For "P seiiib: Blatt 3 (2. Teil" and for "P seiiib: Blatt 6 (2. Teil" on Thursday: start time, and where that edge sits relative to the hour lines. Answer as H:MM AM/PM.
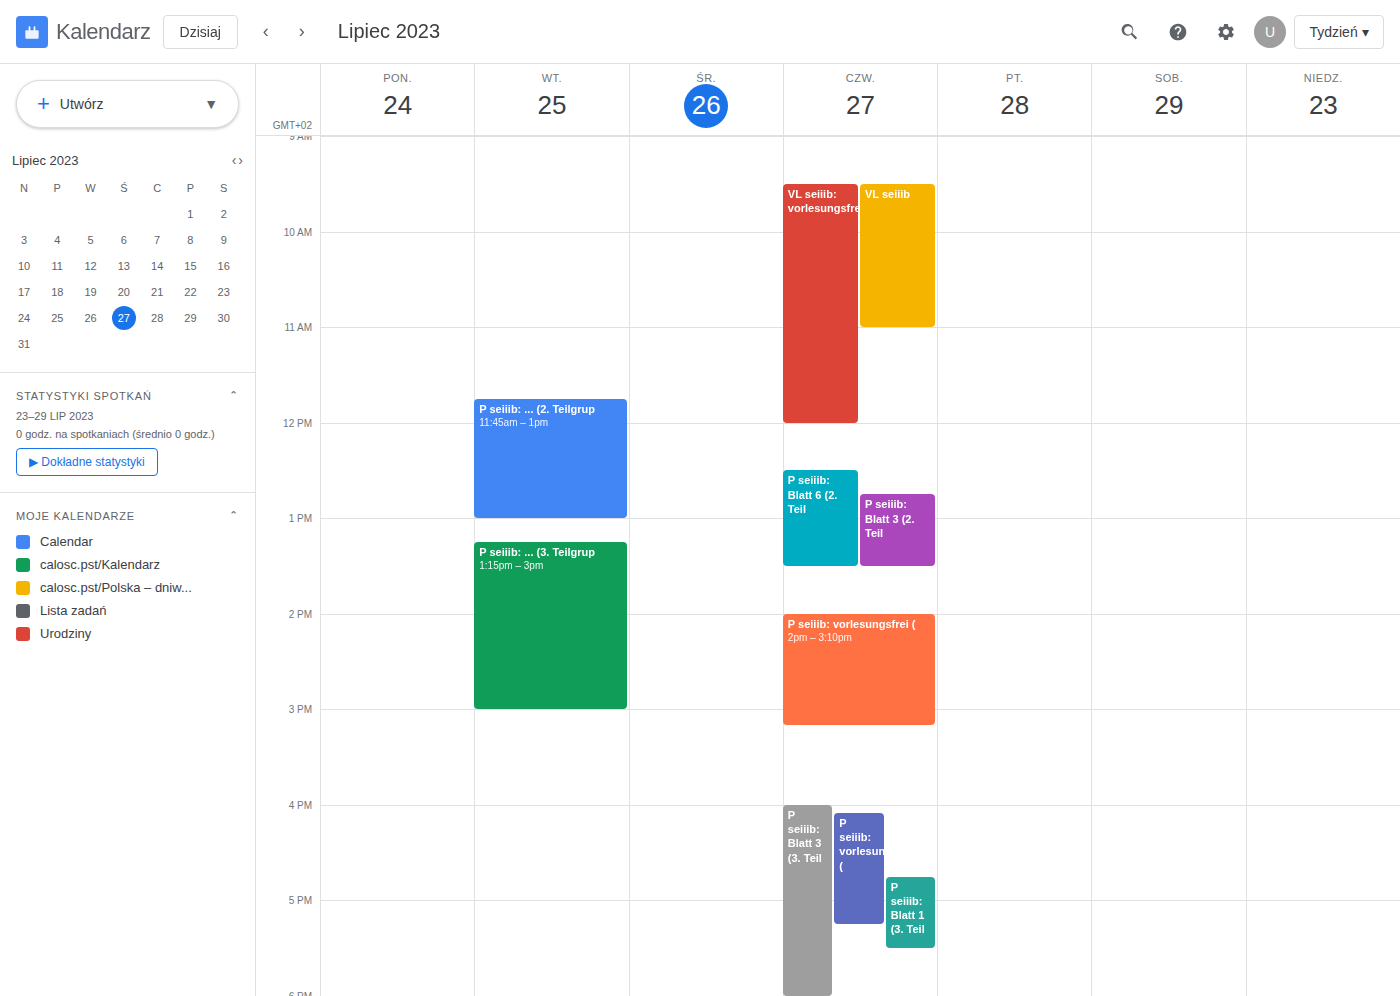
"P seiiib: Blatt 3 (2. Teil": 12:45 PM, neither: three quarters of the way from the 12 PM line to the 1 PM line. "P seiiib: Blatt 6 (2. Teil": 12:30 PM, halfway between the 12 PM and 1 PM lines.